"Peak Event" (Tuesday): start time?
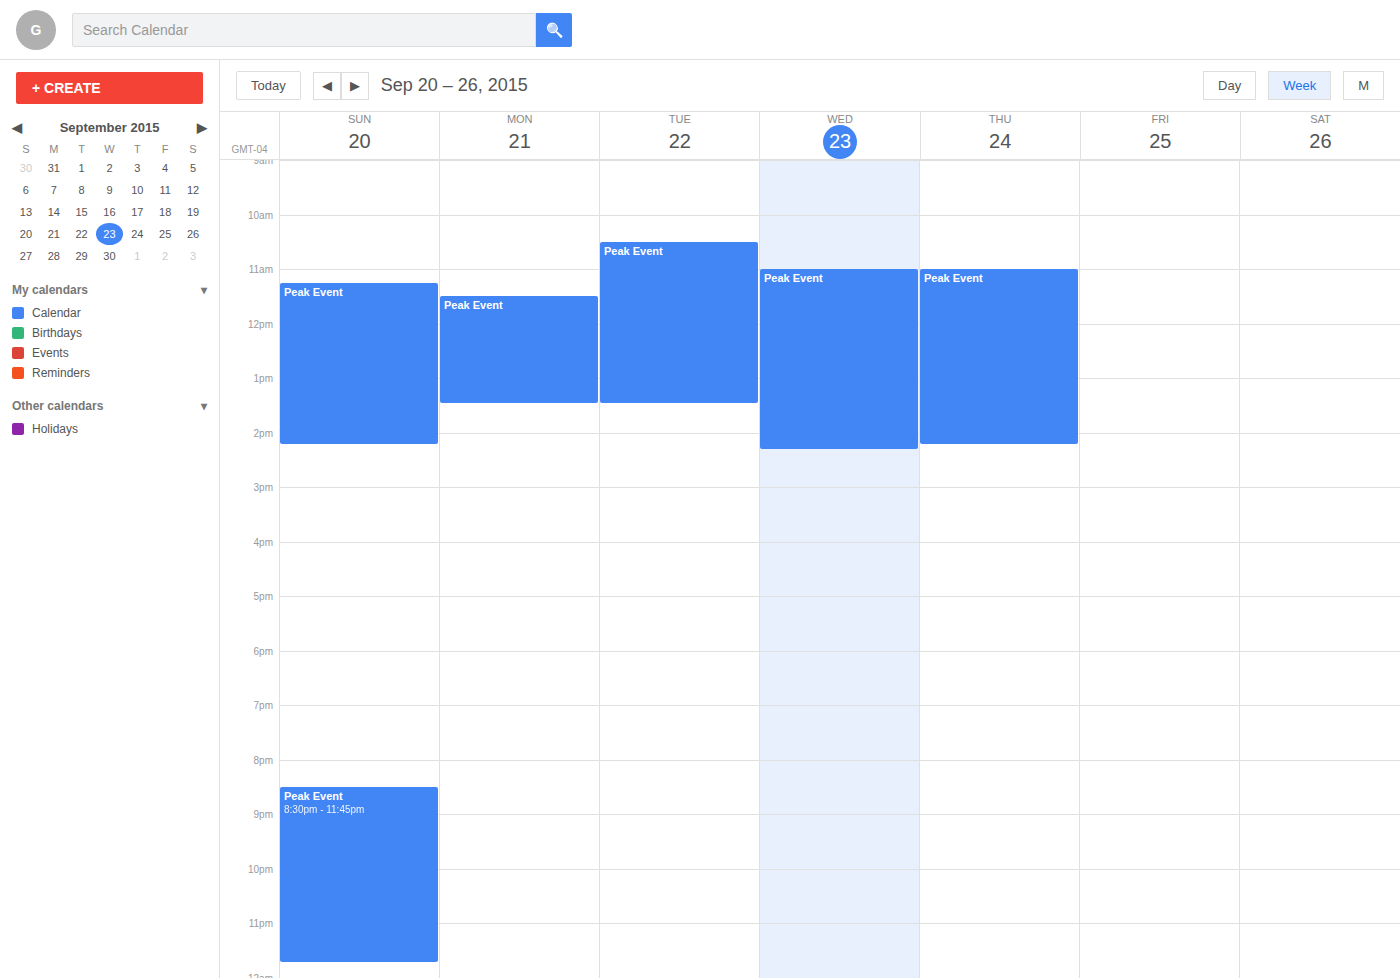
10:30